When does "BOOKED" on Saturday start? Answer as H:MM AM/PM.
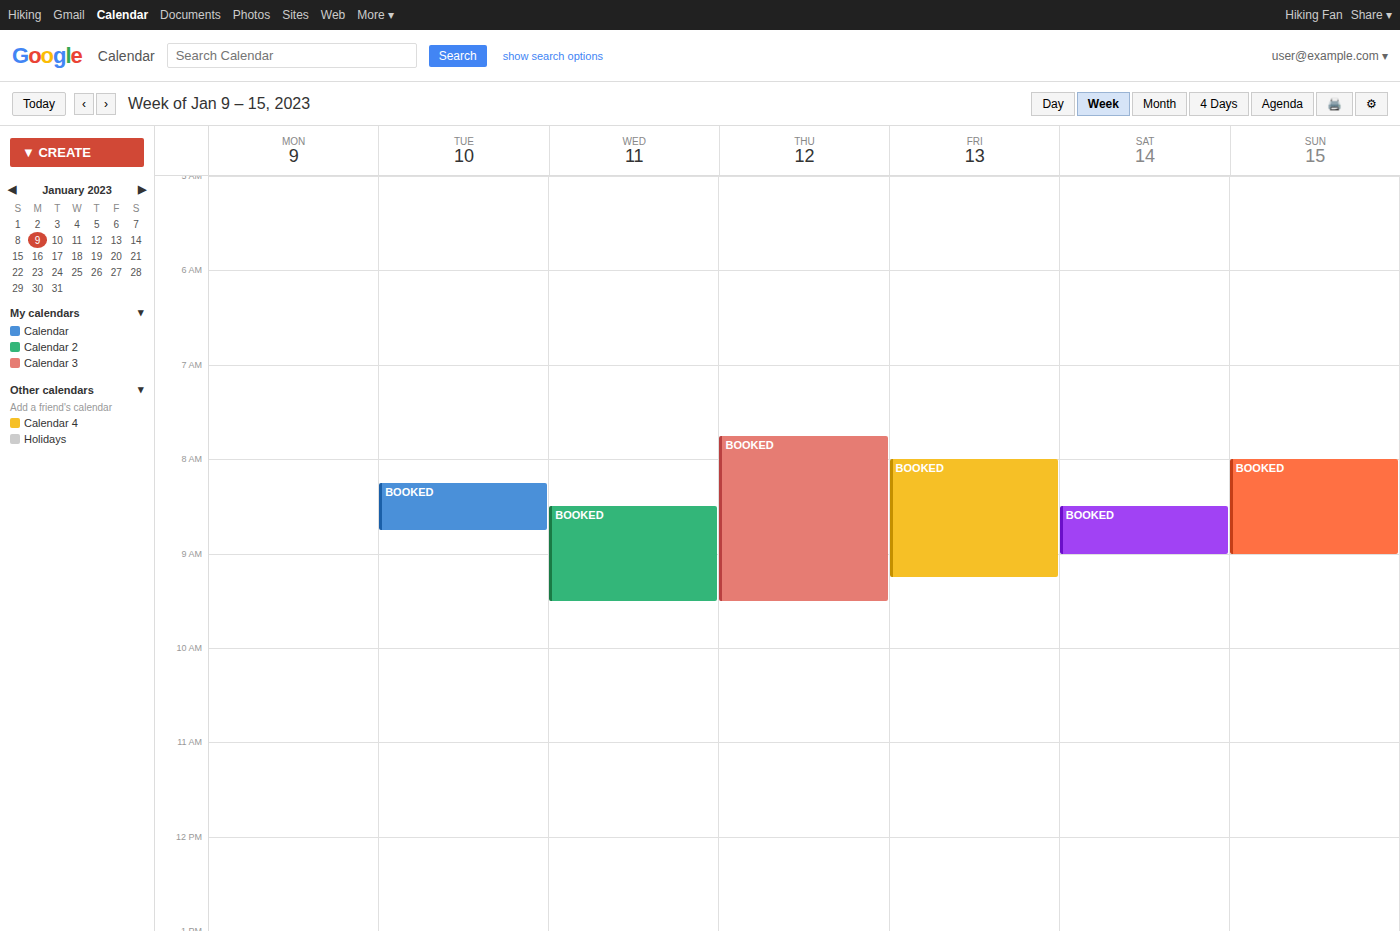
8:30 AM